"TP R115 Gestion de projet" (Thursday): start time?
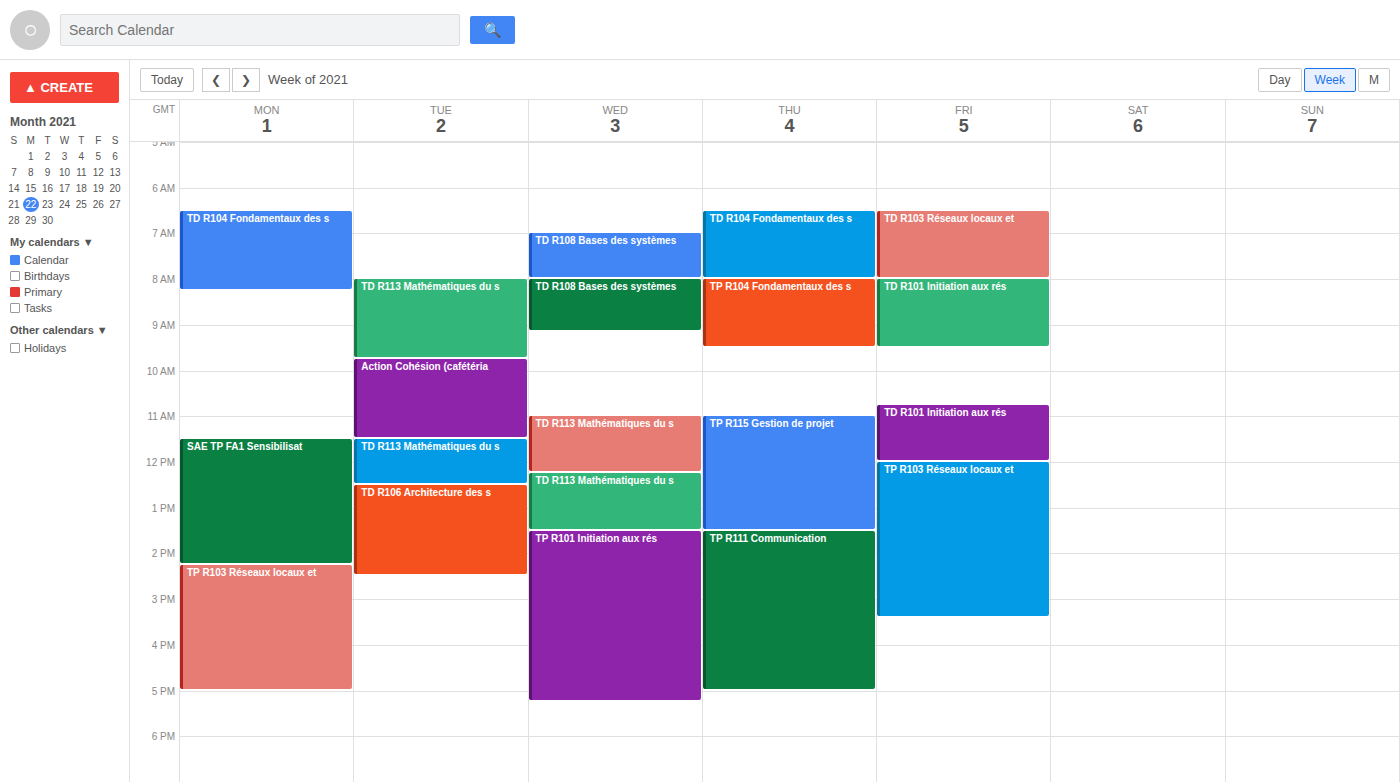
11:00 AM